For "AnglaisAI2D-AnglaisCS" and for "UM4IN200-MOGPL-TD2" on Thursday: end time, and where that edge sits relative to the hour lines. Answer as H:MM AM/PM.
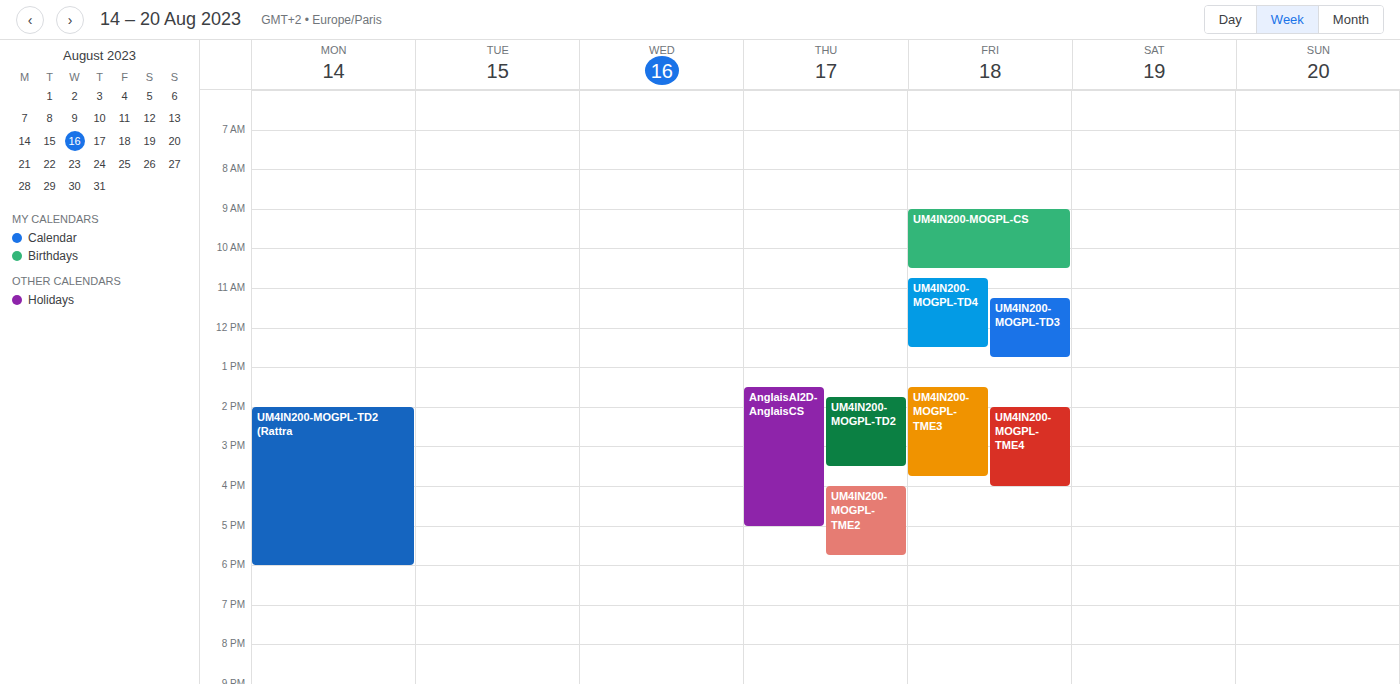
"AnglaisAI2D-AnglaisCS": 5:00 PM, exactly on the 5 PM line. "UM4IN200-MOGPL-TD2": 3:30 PM, halfway between the 3 PM and 4 PM lines.